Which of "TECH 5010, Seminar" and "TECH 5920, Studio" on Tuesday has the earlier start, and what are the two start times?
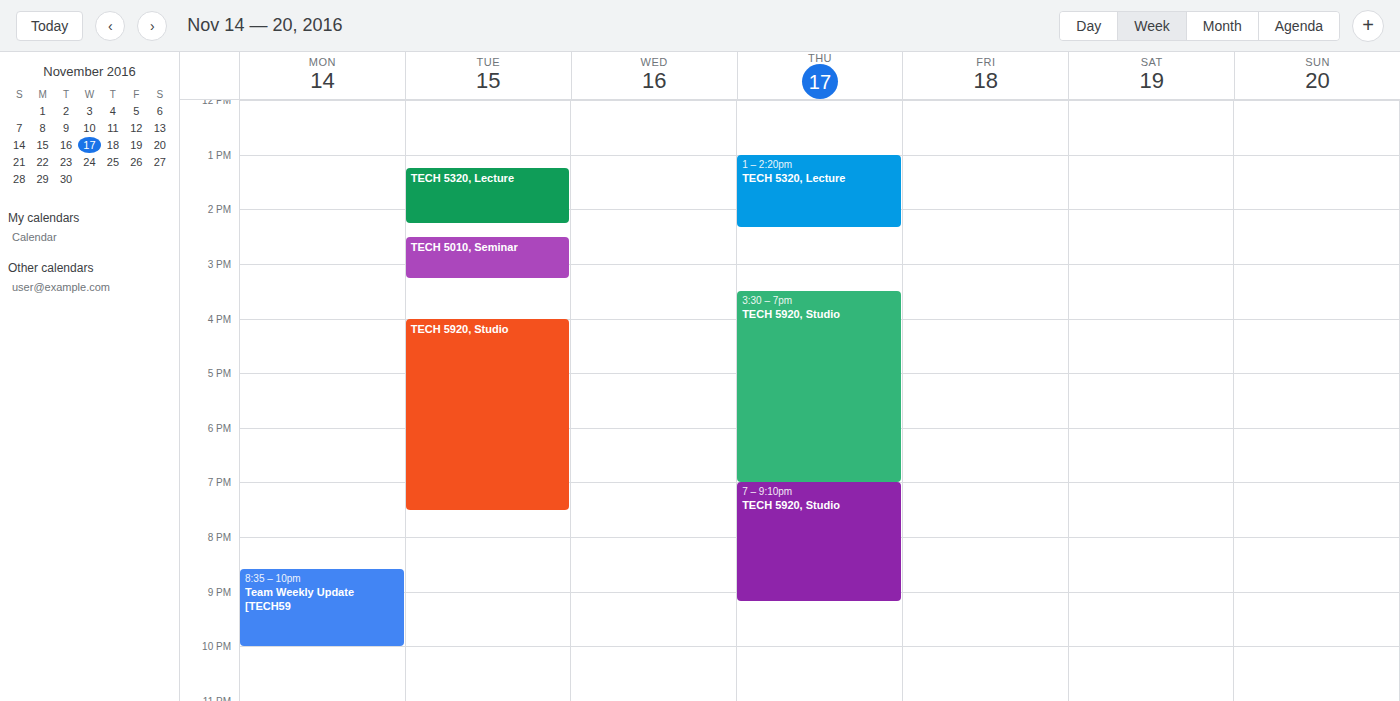
"TECH 5010, Seminar" 2:30 PM; "TECH 5920, Studio" 4:00 PM.